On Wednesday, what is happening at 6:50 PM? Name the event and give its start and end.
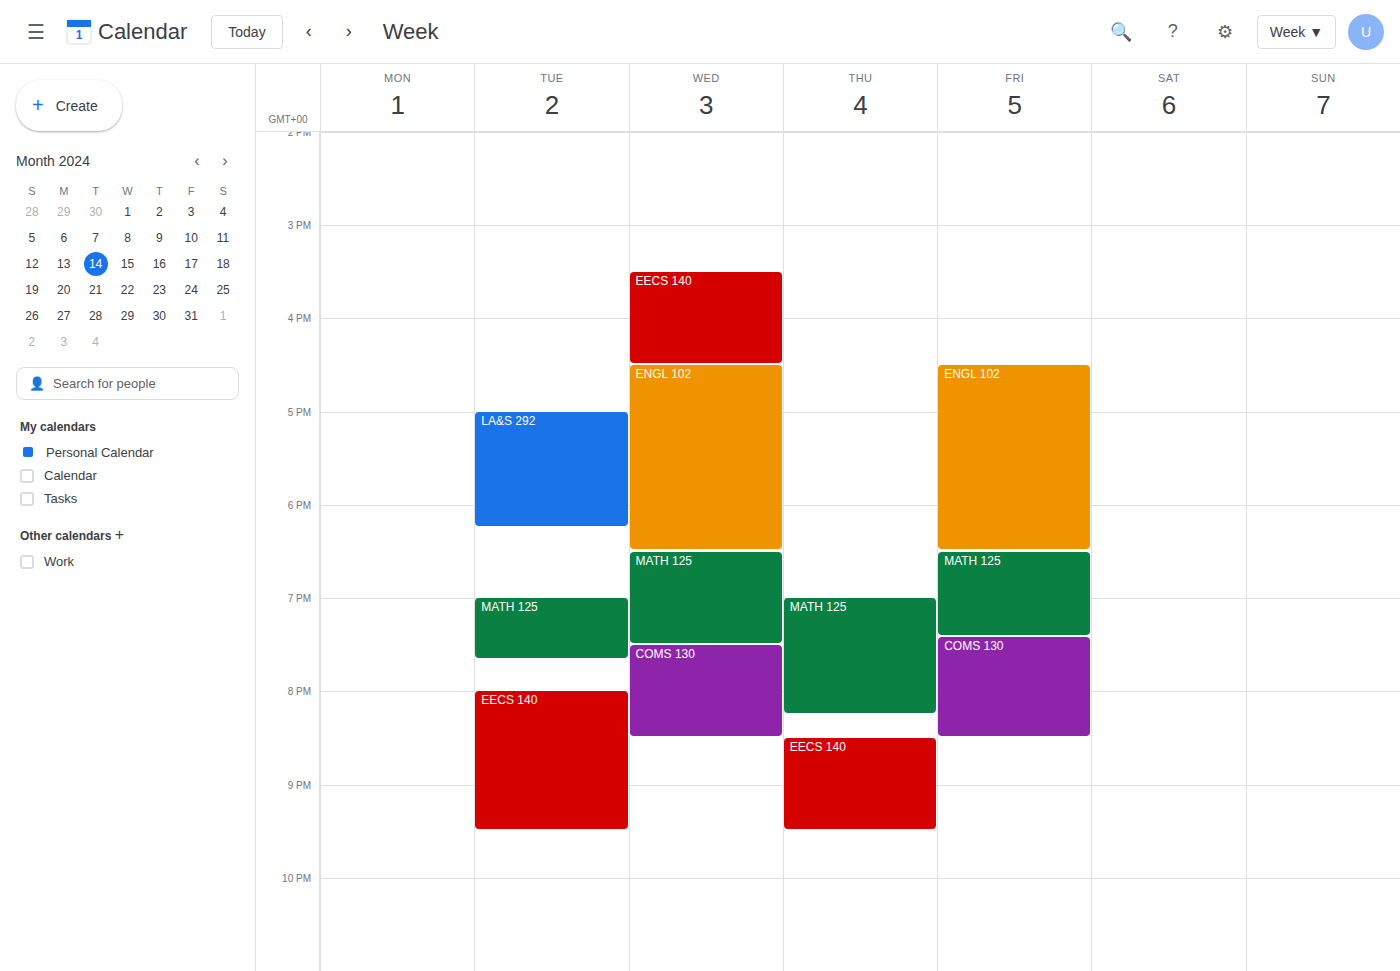
"MATH 125", 6:30 PM to 7:30 PM